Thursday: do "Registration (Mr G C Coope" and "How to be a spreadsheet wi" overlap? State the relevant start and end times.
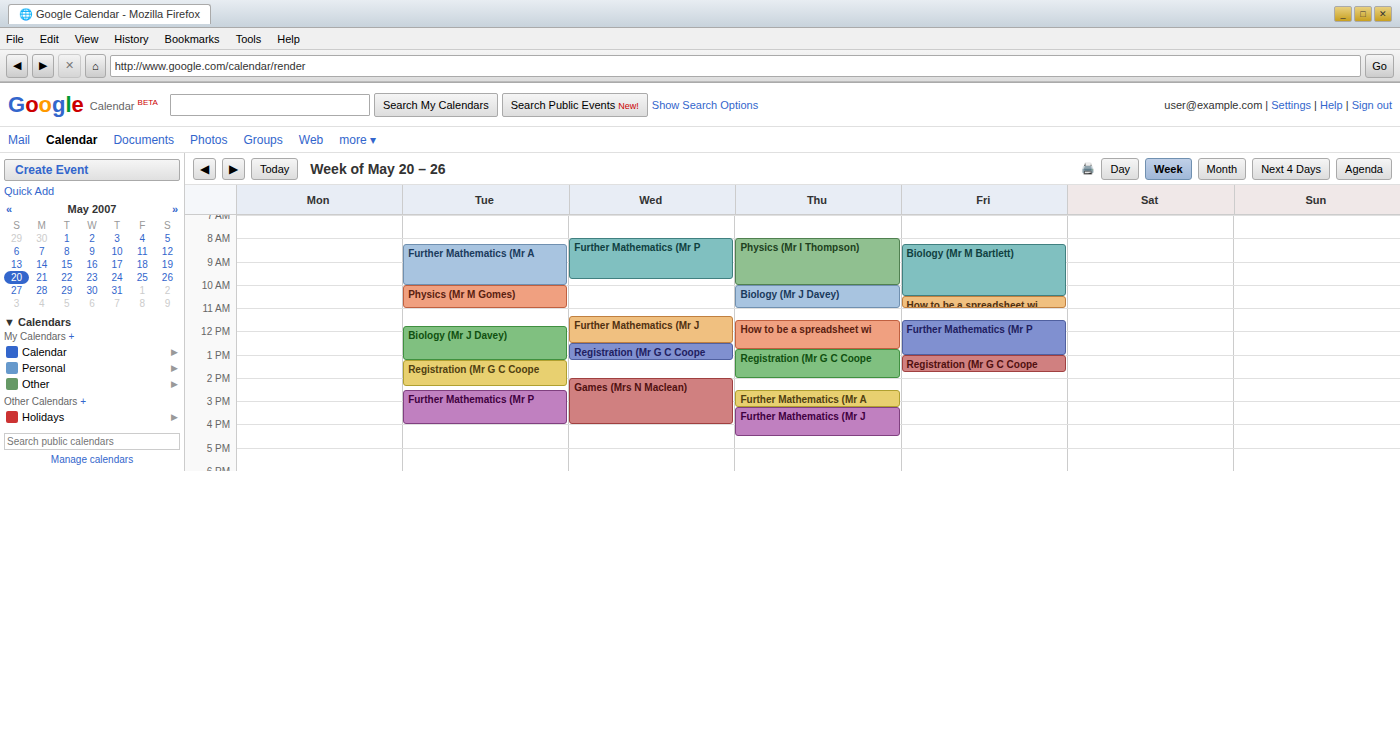
"How to be a spreadsheet wi" ends at 12:45 PM, exactly when "Registration (Mr G C Coope" starts -- they touch but do not overlap.